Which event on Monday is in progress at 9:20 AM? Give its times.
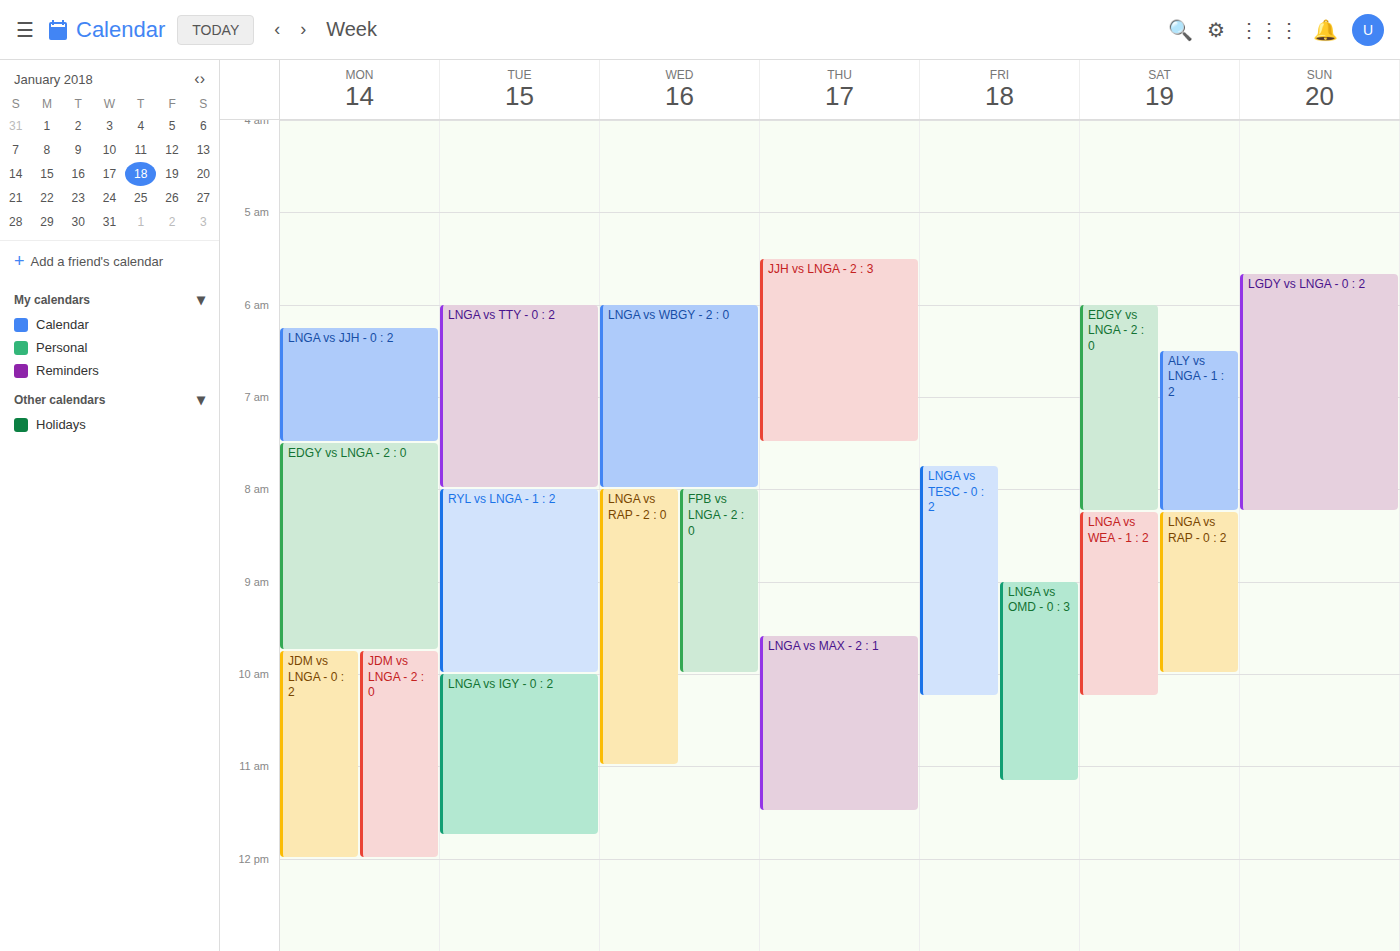
"EDGY vs LNGA - 2 : 0", 7:30 AM to 9:45 AM